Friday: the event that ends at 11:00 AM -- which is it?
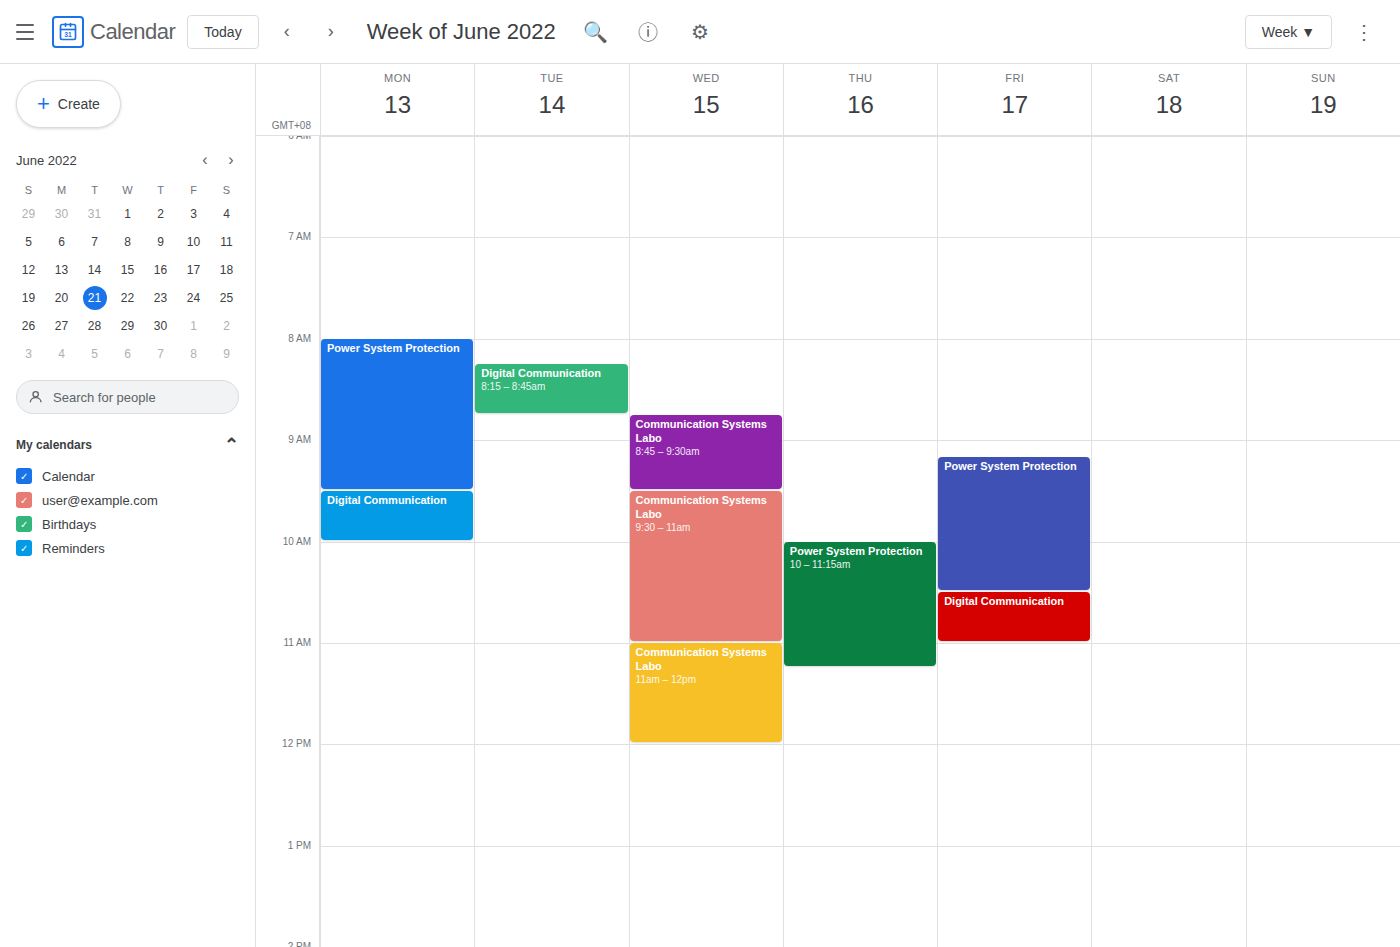
"Digital Communication"